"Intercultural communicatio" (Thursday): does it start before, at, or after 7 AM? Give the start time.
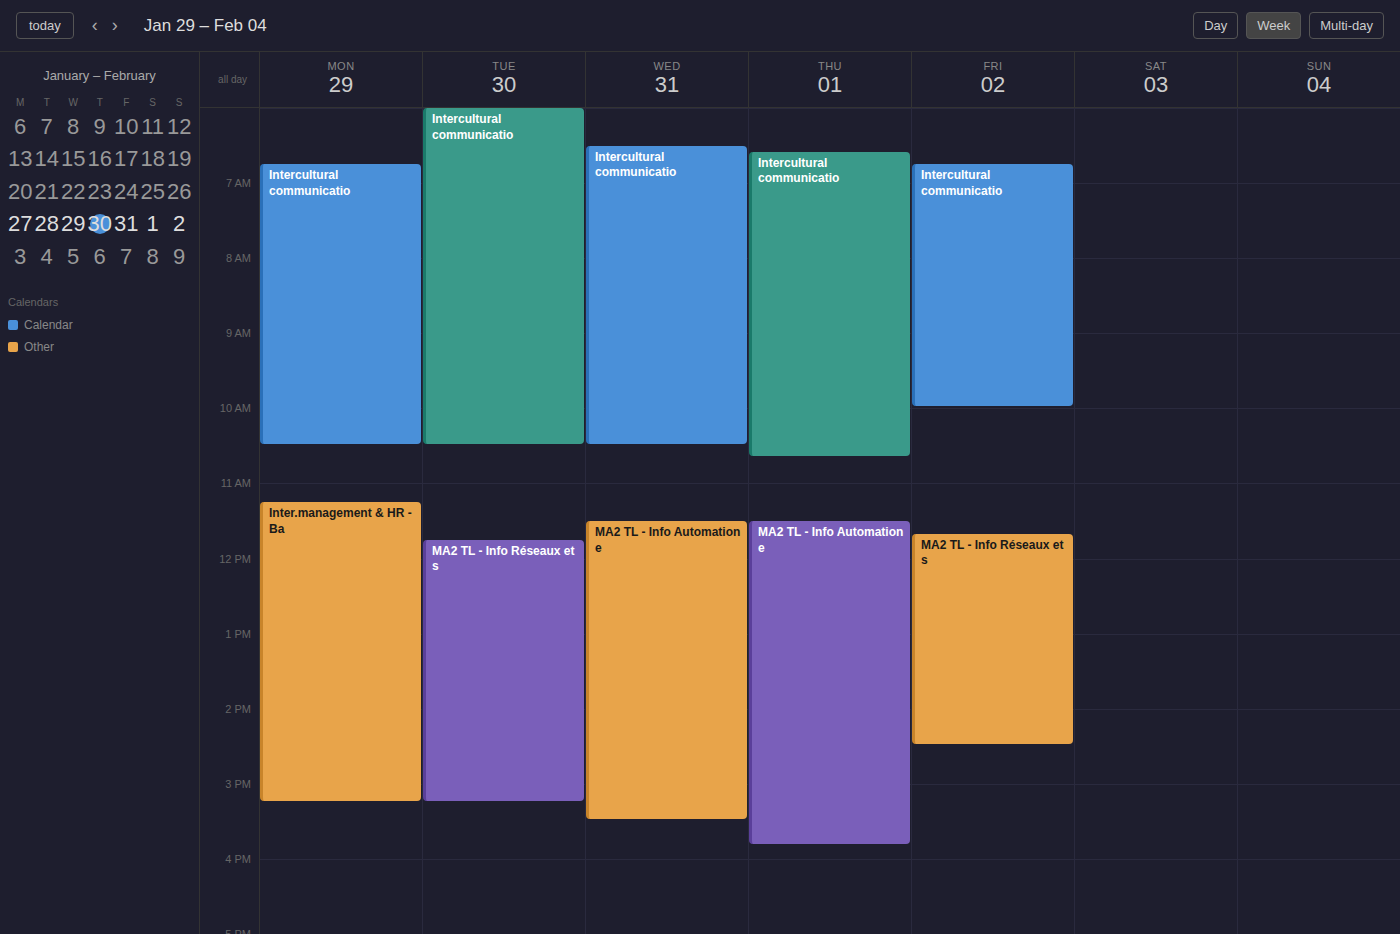
6:35 AM -- before 7 AM, 25 minutes above the 7 AM line.